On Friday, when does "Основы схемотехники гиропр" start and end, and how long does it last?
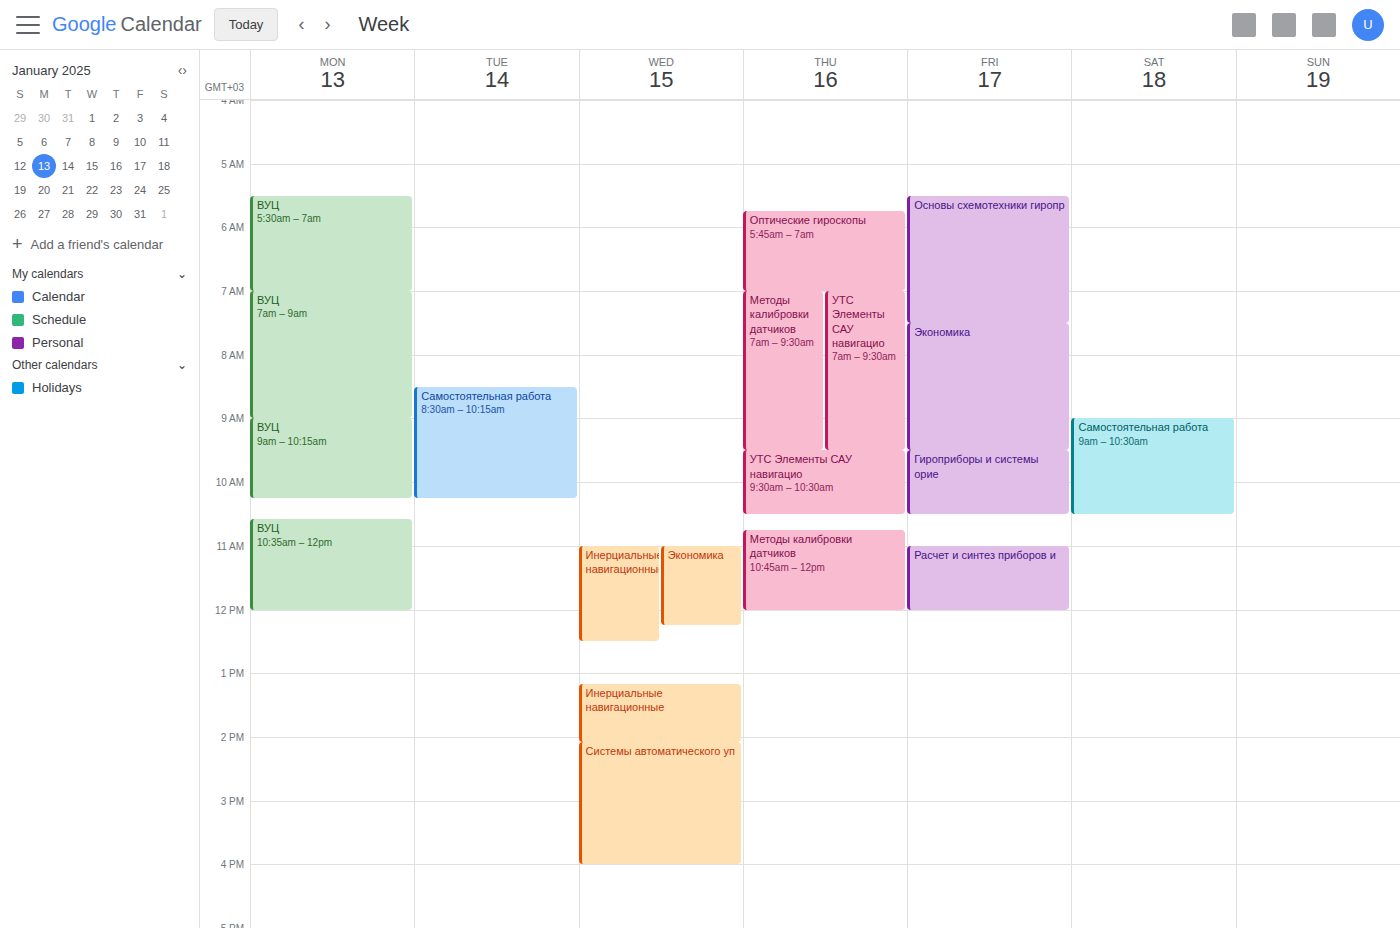
5:30 AM to 7:30 AM, 2 hours